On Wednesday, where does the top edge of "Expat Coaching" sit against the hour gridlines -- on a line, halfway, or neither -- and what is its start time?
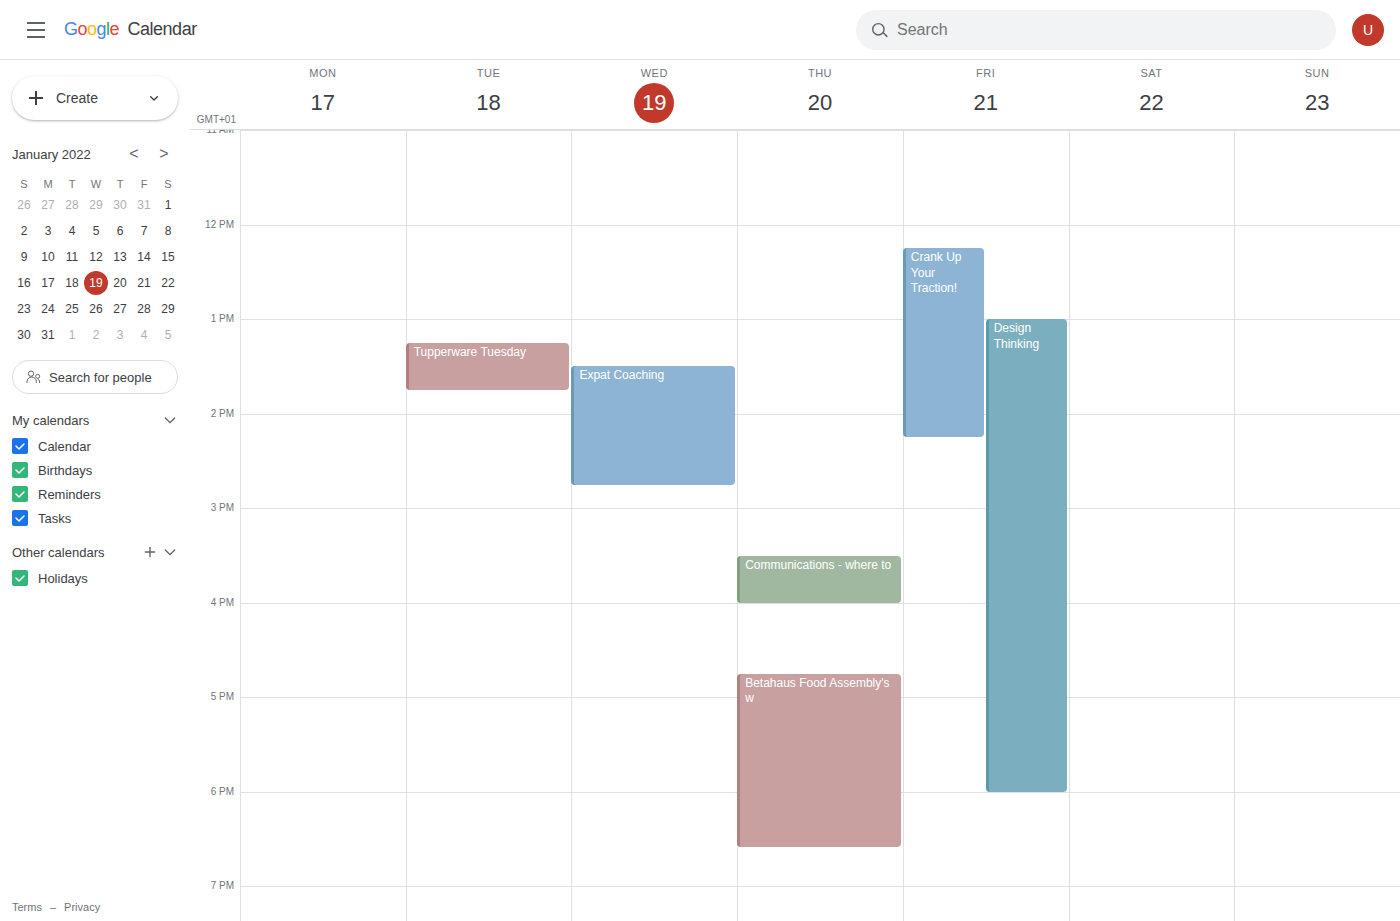
1:30 PM -- halfway between the 1 PM and 2 PM lines.